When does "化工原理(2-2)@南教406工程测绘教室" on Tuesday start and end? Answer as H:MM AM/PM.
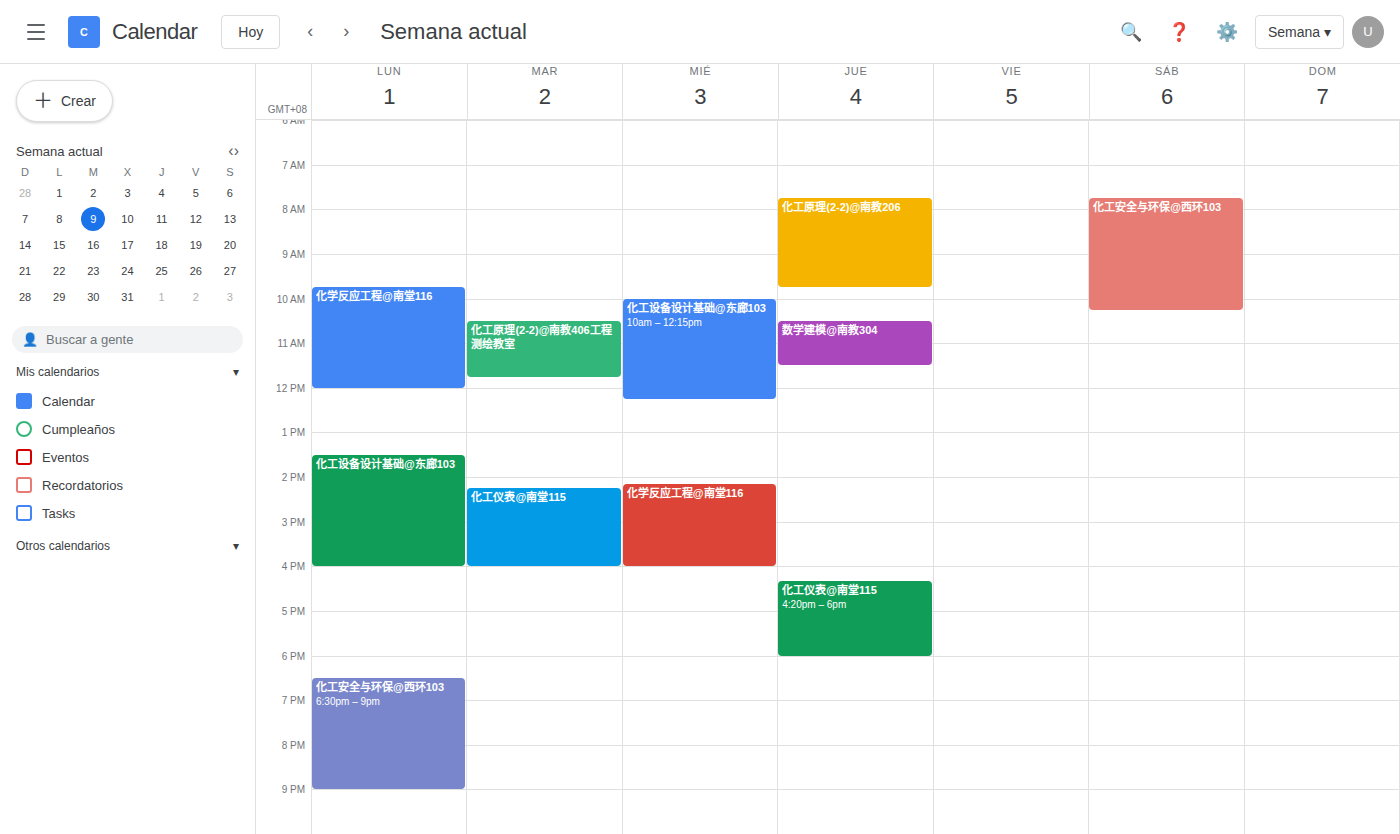
10:30 AM to 11:45 AM